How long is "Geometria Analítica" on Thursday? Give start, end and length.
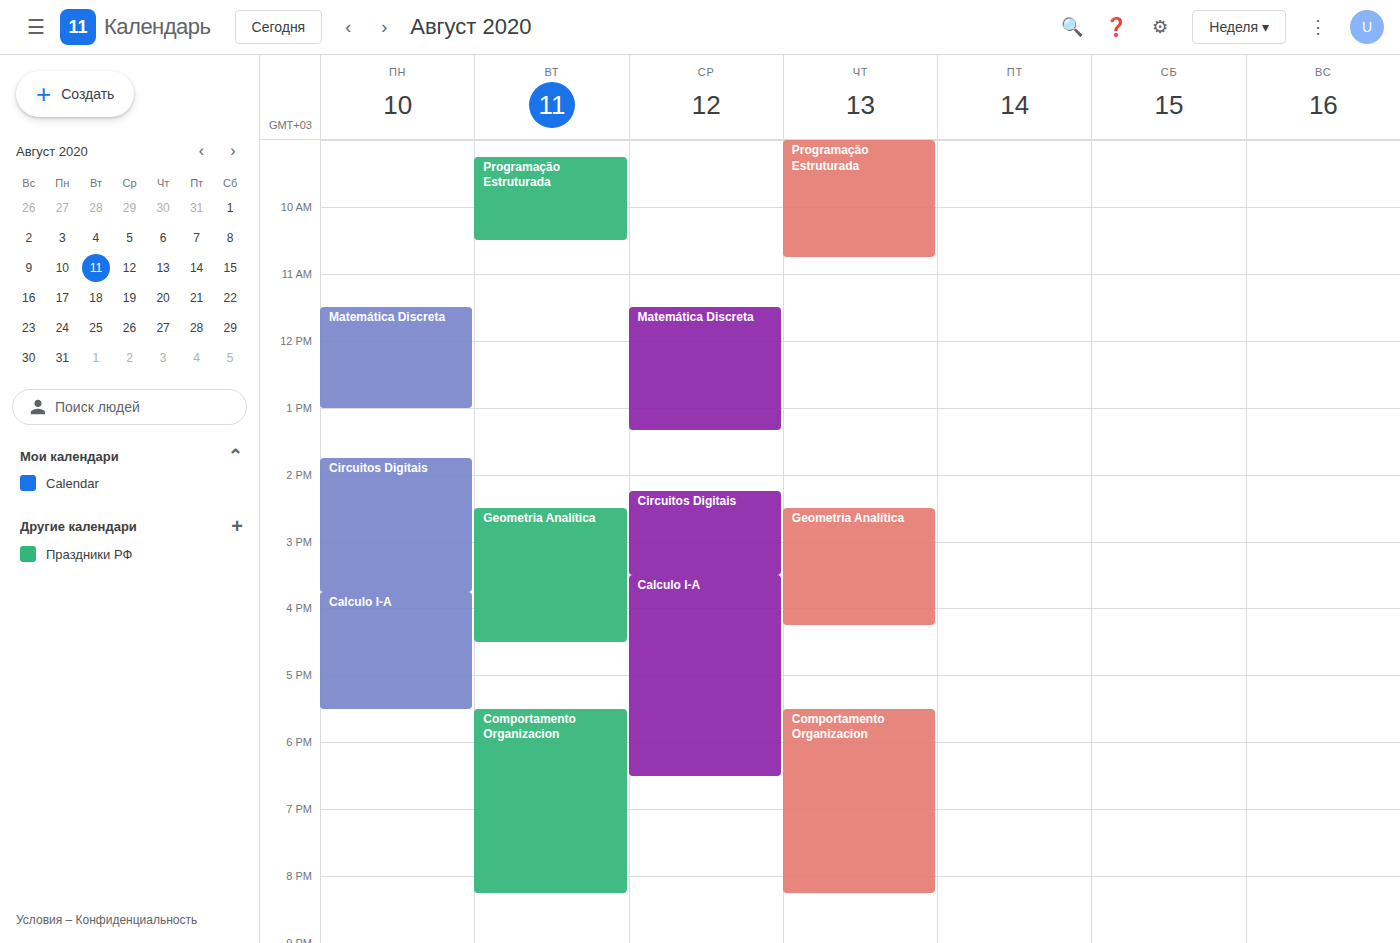
2:30 PM to 4:15 PM, 1 hour 45 minutes